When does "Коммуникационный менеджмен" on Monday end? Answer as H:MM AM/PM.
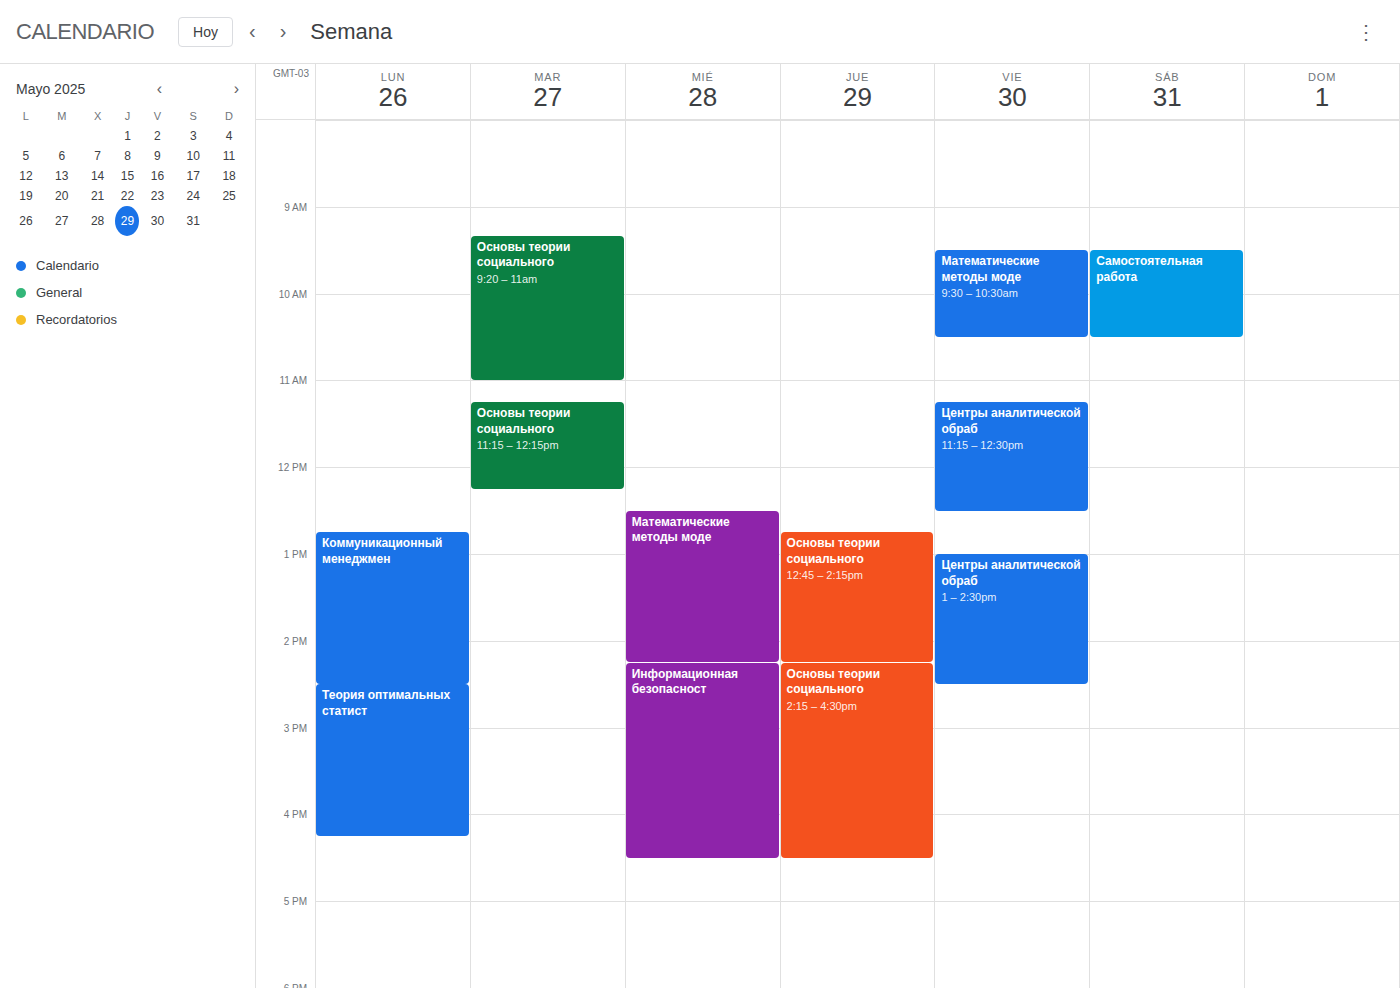
2:30 PM